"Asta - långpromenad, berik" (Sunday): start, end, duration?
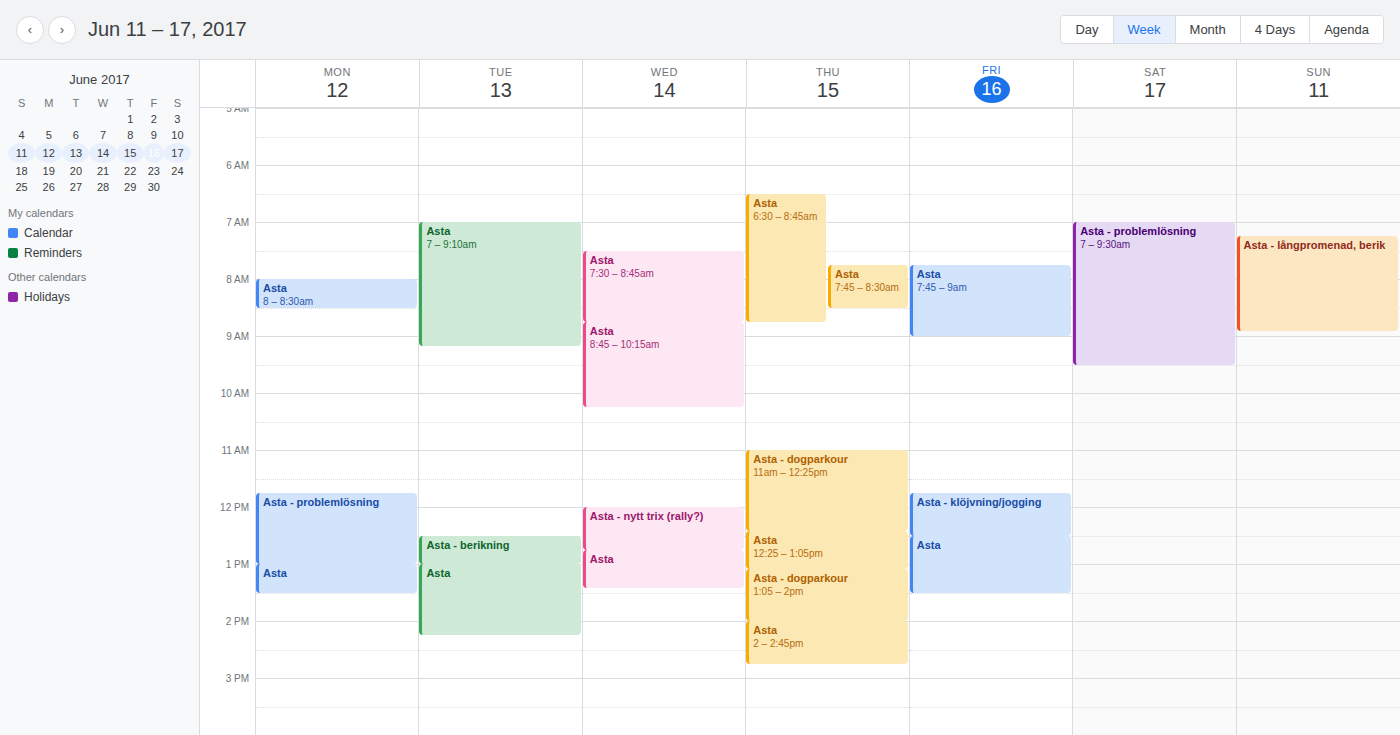
7:15 AM to 8:55 AM, 1 hour 40 minutes